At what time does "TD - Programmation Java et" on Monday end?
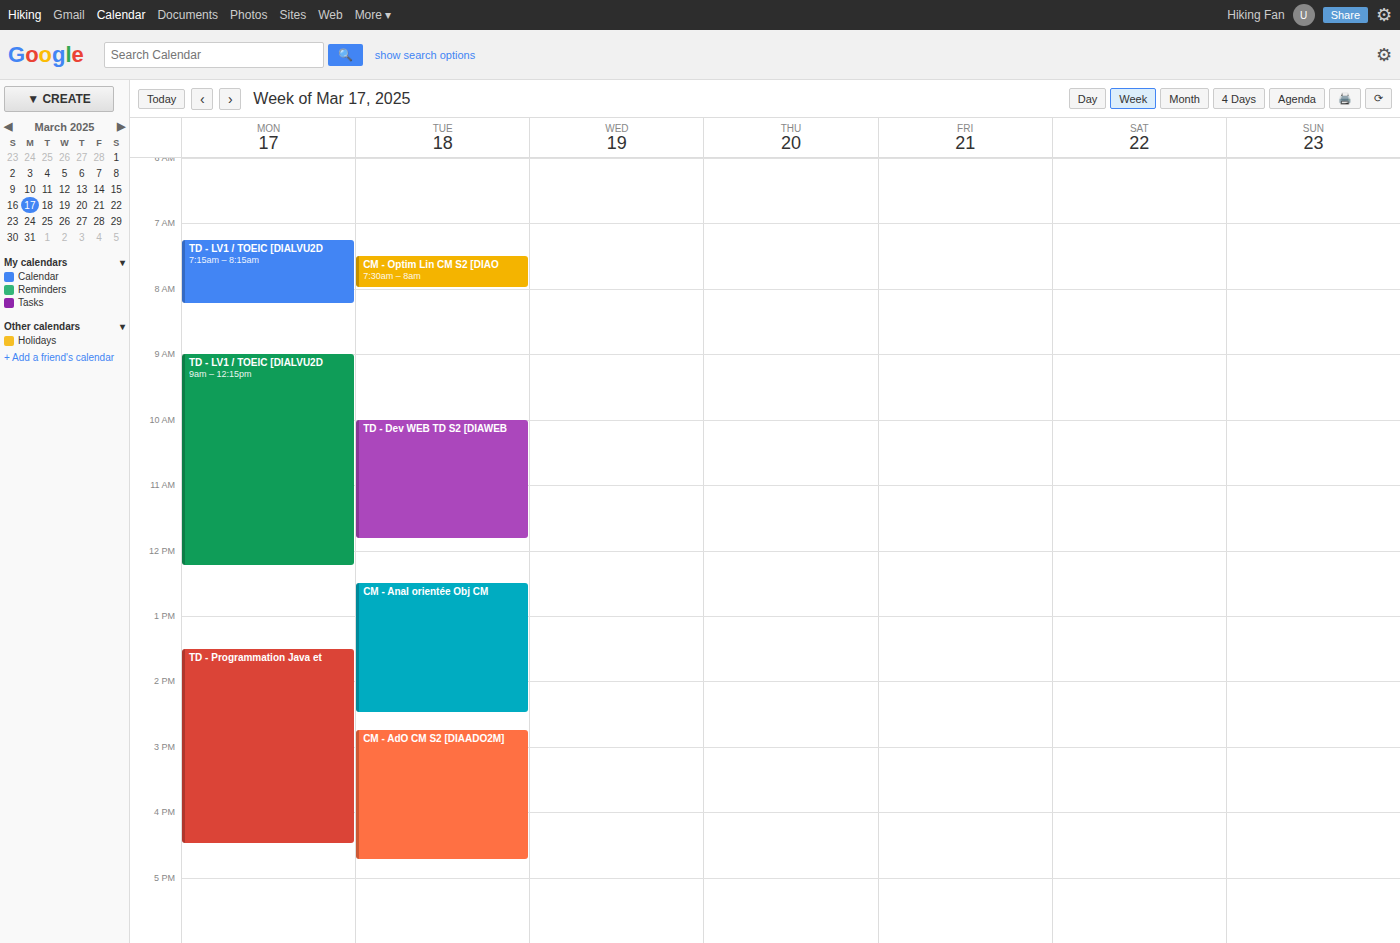
4:30 PM